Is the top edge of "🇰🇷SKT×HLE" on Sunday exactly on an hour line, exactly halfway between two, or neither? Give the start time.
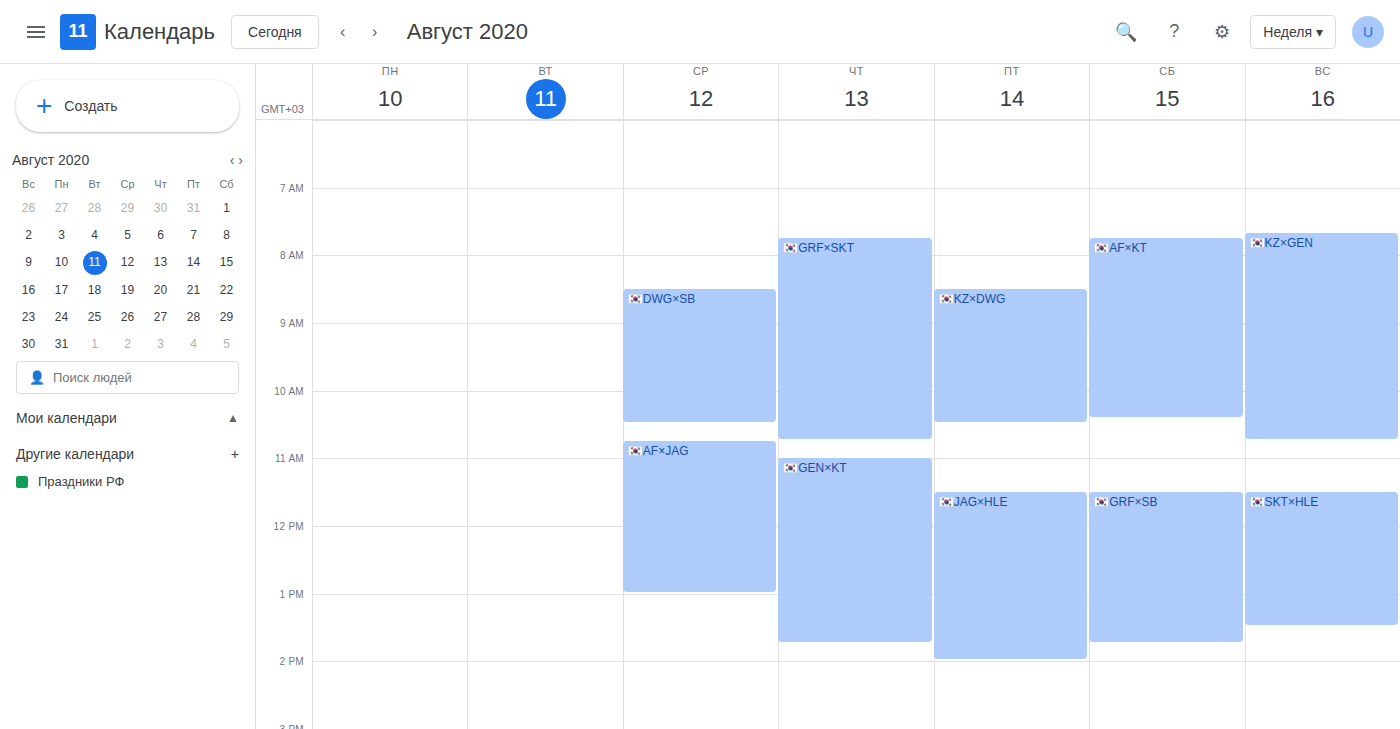
11:30 AM -- halfway between the 11 AM and 12 PM lines.